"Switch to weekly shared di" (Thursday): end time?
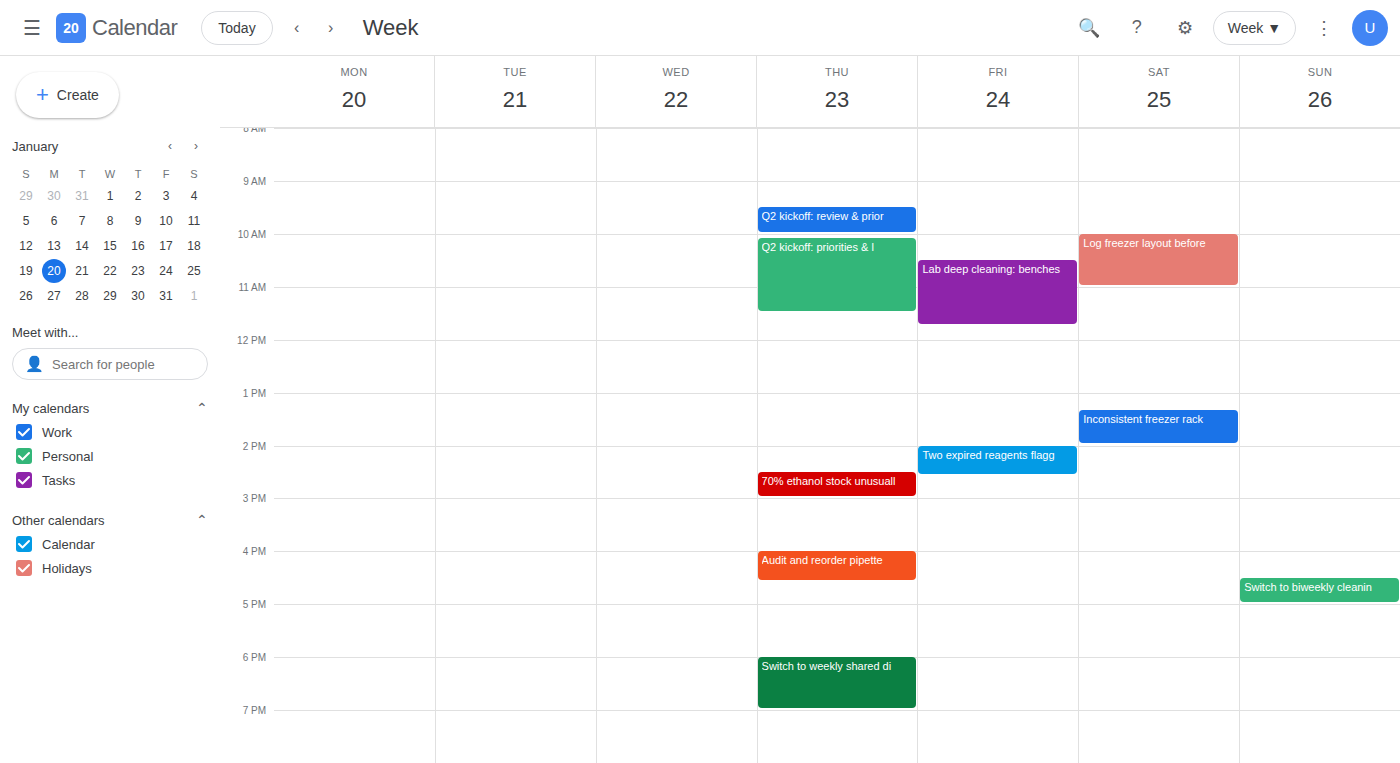
19:00